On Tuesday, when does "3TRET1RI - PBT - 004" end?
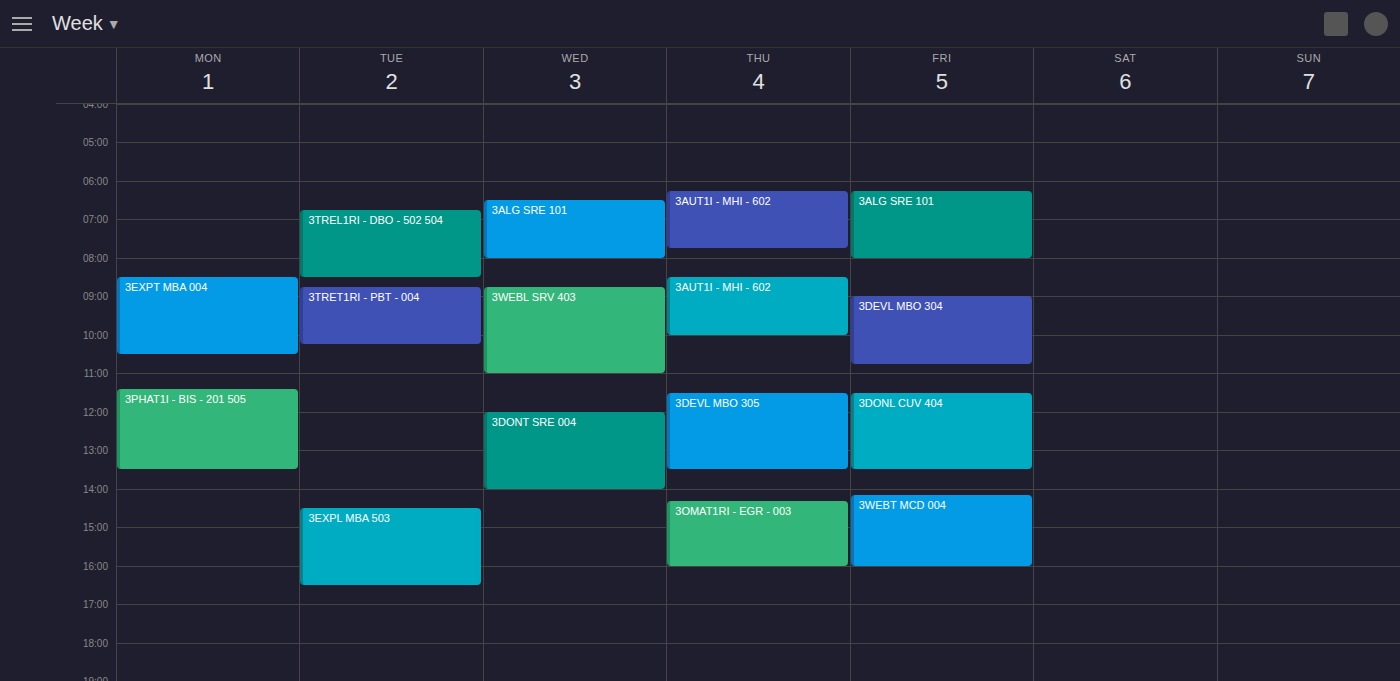
10:15 AM